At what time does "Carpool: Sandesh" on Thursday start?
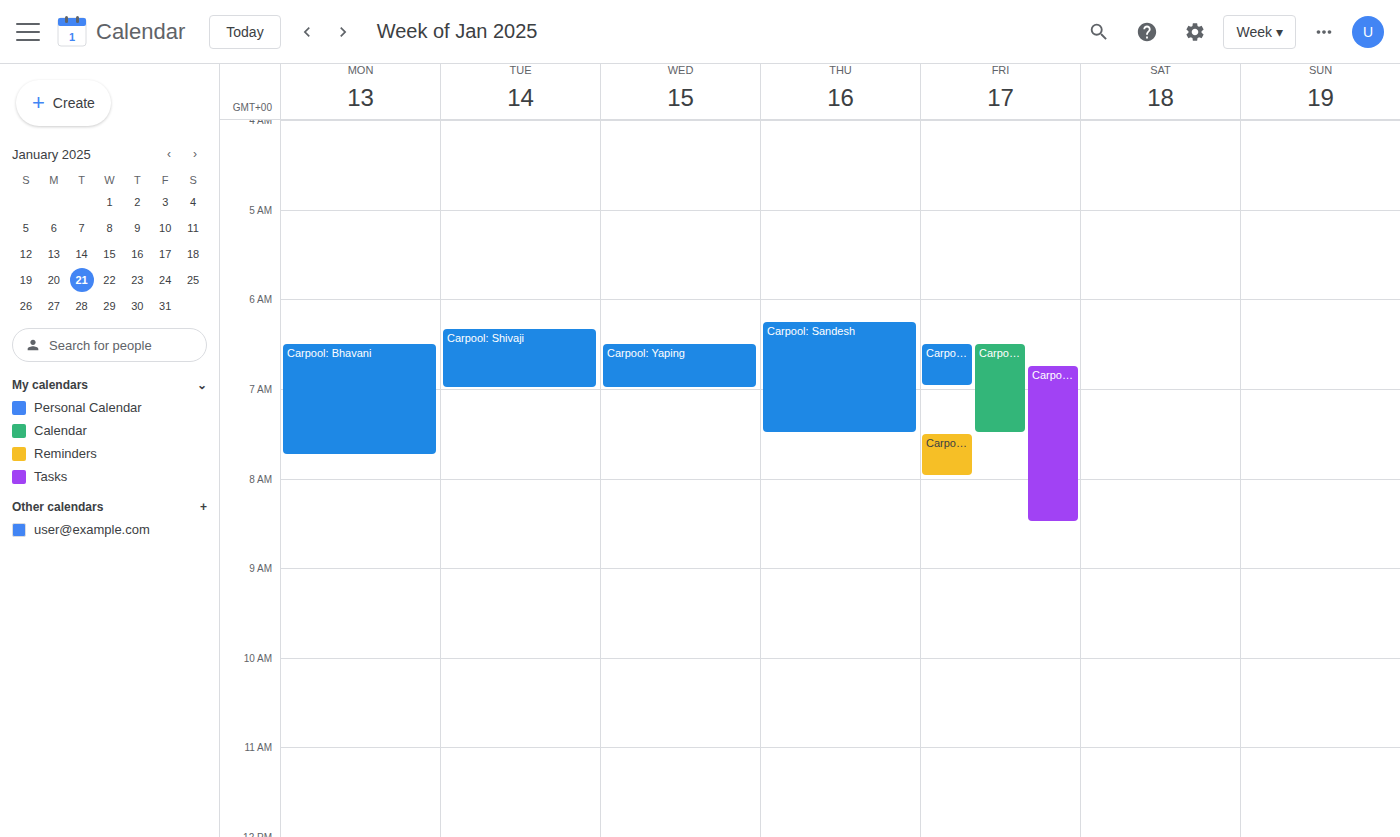
06:15